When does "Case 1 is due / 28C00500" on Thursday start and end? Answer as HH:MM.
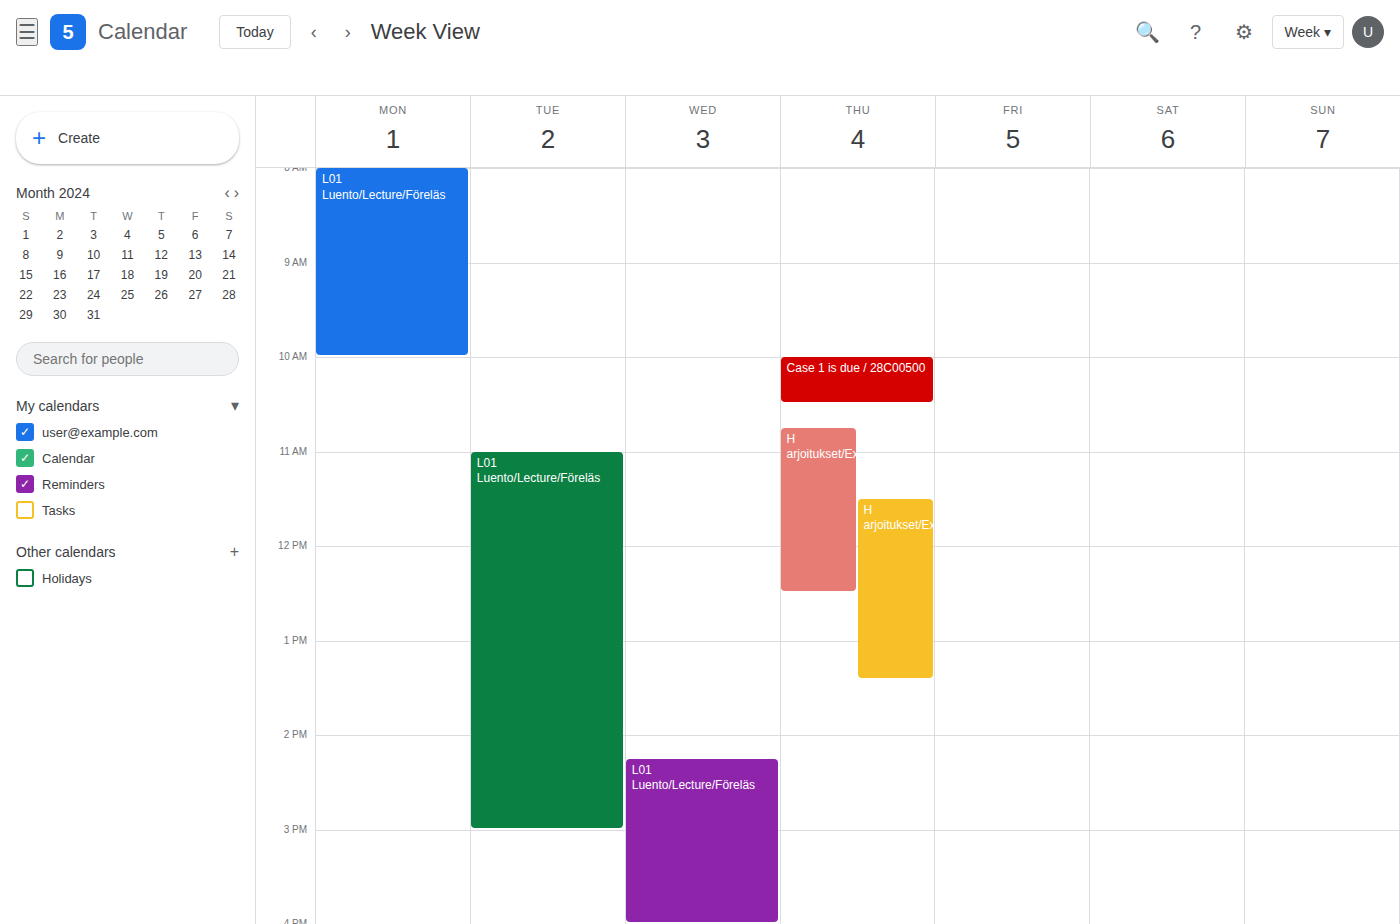
10:00 to 10:30